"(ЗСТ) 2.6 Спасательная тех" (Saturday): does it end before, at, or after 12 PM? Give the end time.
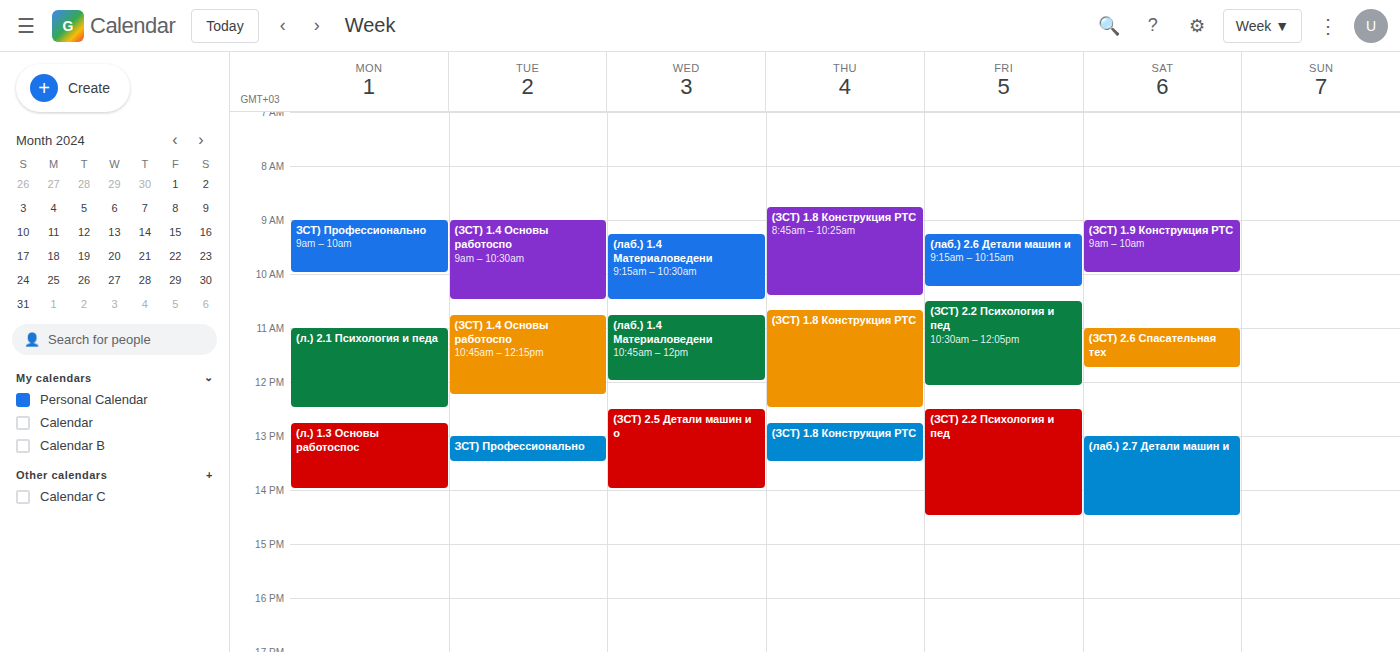
11:45 AM -- before 12 PM, 15 minutes above the 12 PM line.